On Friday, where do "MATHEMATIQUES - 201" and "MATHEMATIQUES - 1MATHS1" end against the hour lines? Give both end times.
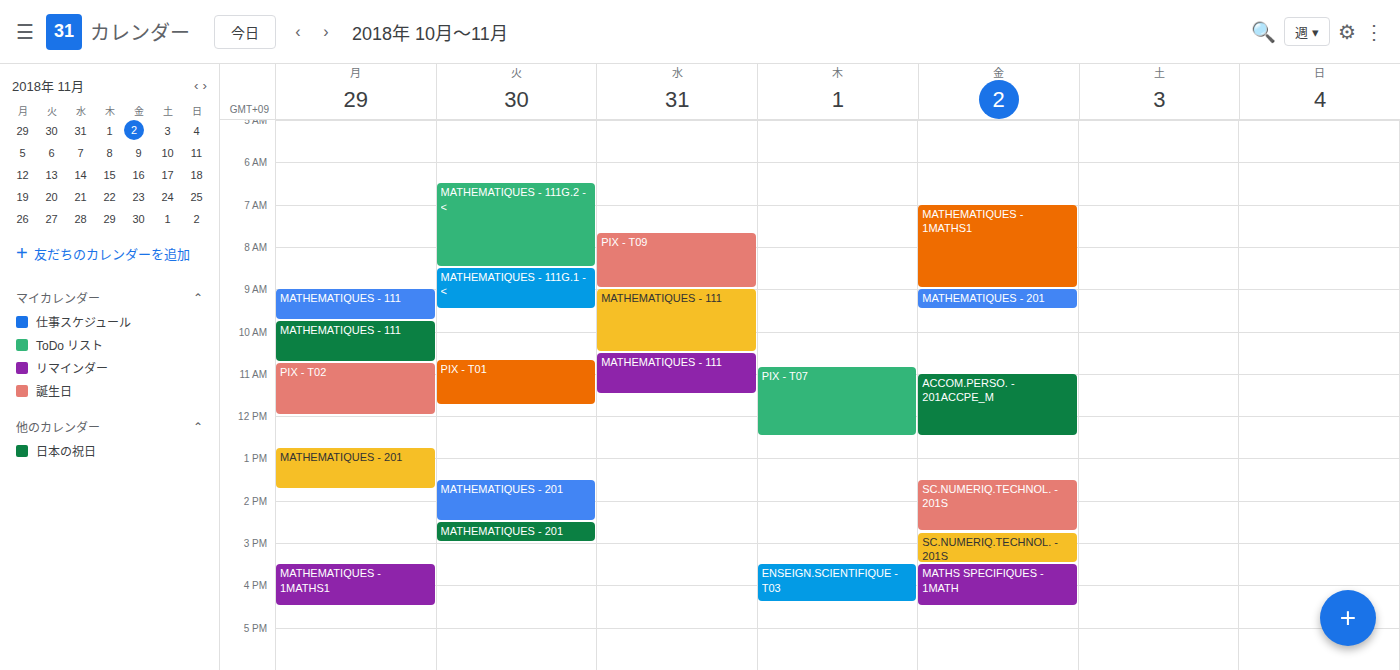
"MATHEMATIQUES - 201": 9:30 AM, halfway between the 9 AM and 10 AM lines. "MATHEMATIQUES - 1MATHS1": 9:00 AM, exactly on the 9 AM line.